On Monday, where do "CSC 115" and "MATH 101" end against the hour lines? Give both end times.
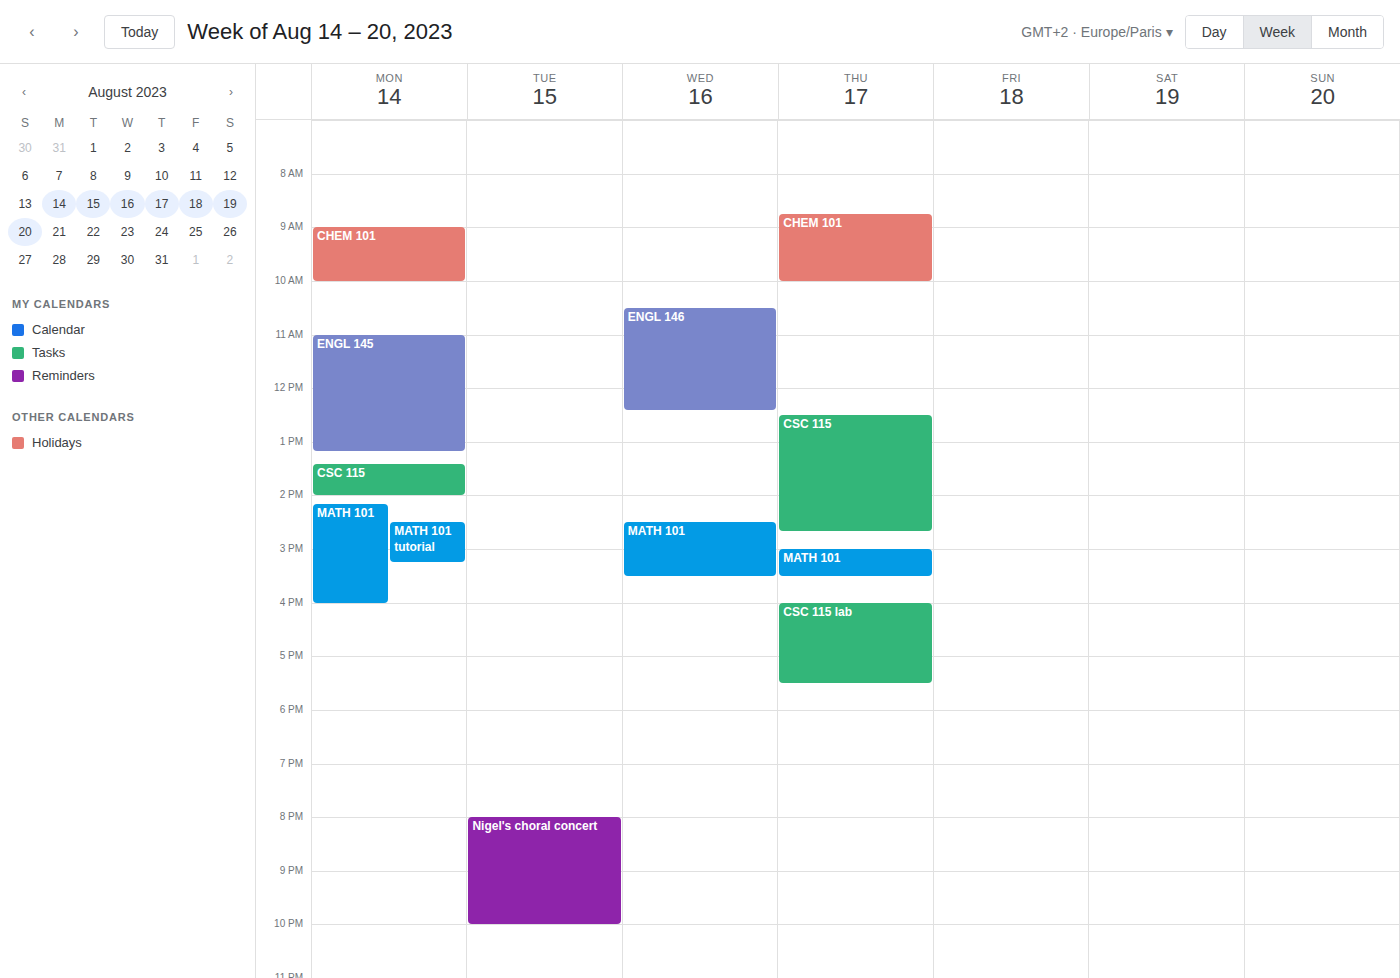
"CSC 115": 2:00 PM, exactly on the 2 PM line. "MATH 101": 4:00 PM, exactly on the 4 PM line.